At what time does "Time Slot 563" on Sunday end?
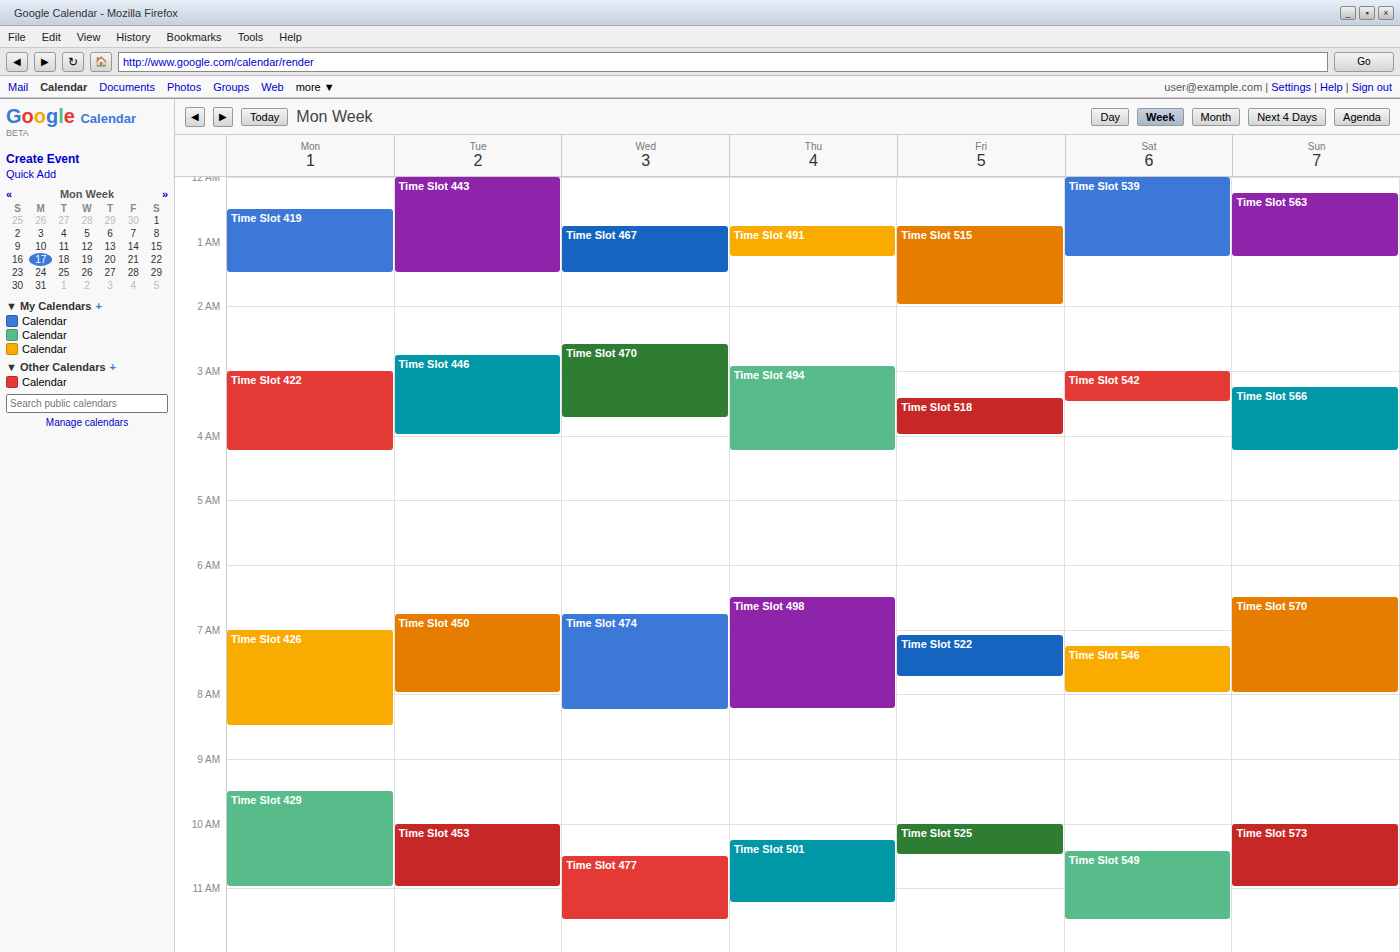
1:15 AM